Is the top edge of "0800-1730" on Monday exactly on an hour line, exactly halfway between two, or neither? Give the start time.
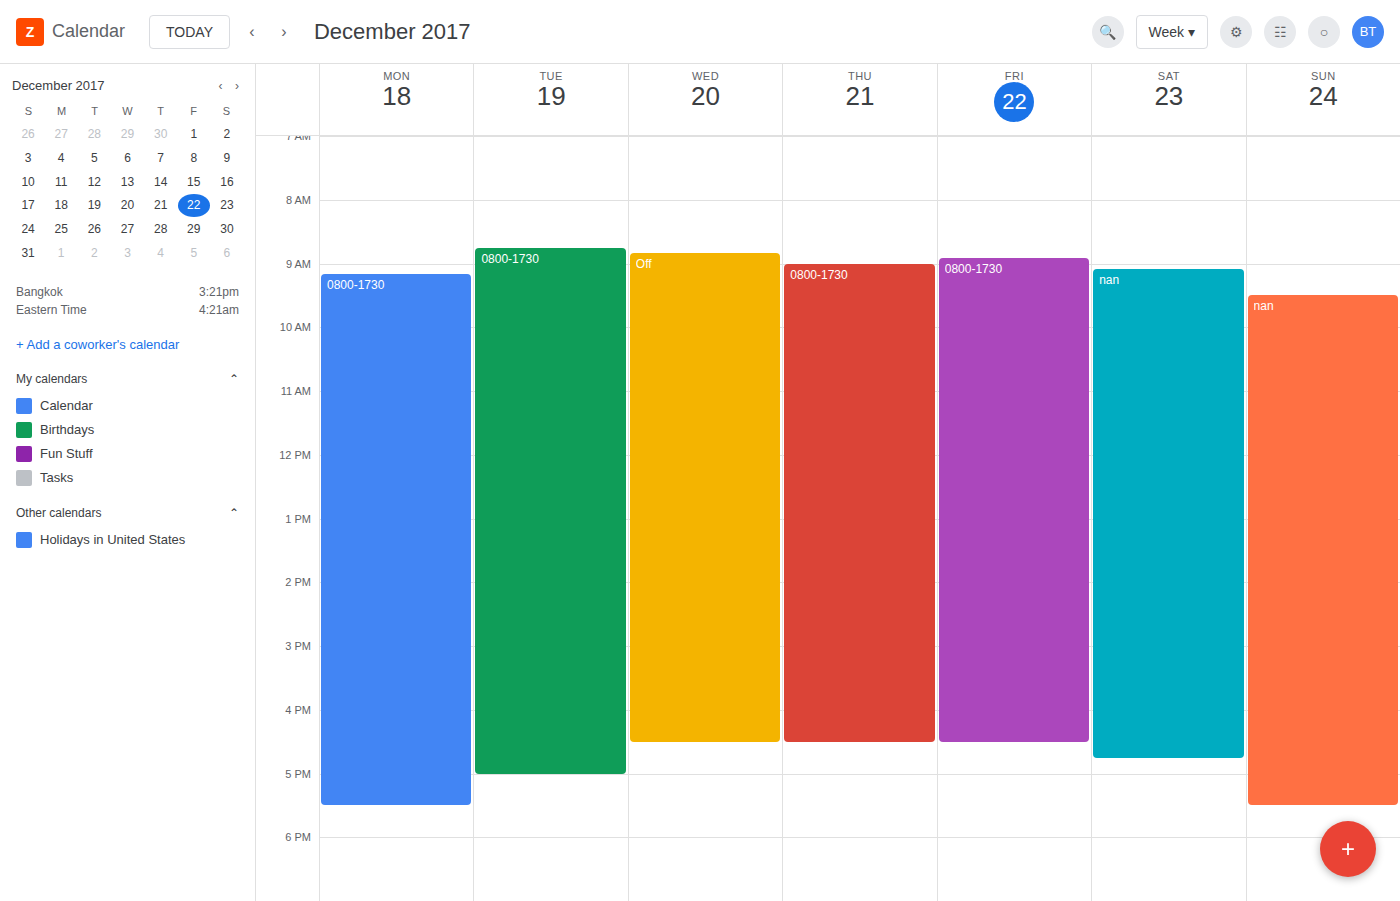
9:10 AM -- neither: 10 minutes below the 9 AM line and 50 minutes above the 10 AM line.